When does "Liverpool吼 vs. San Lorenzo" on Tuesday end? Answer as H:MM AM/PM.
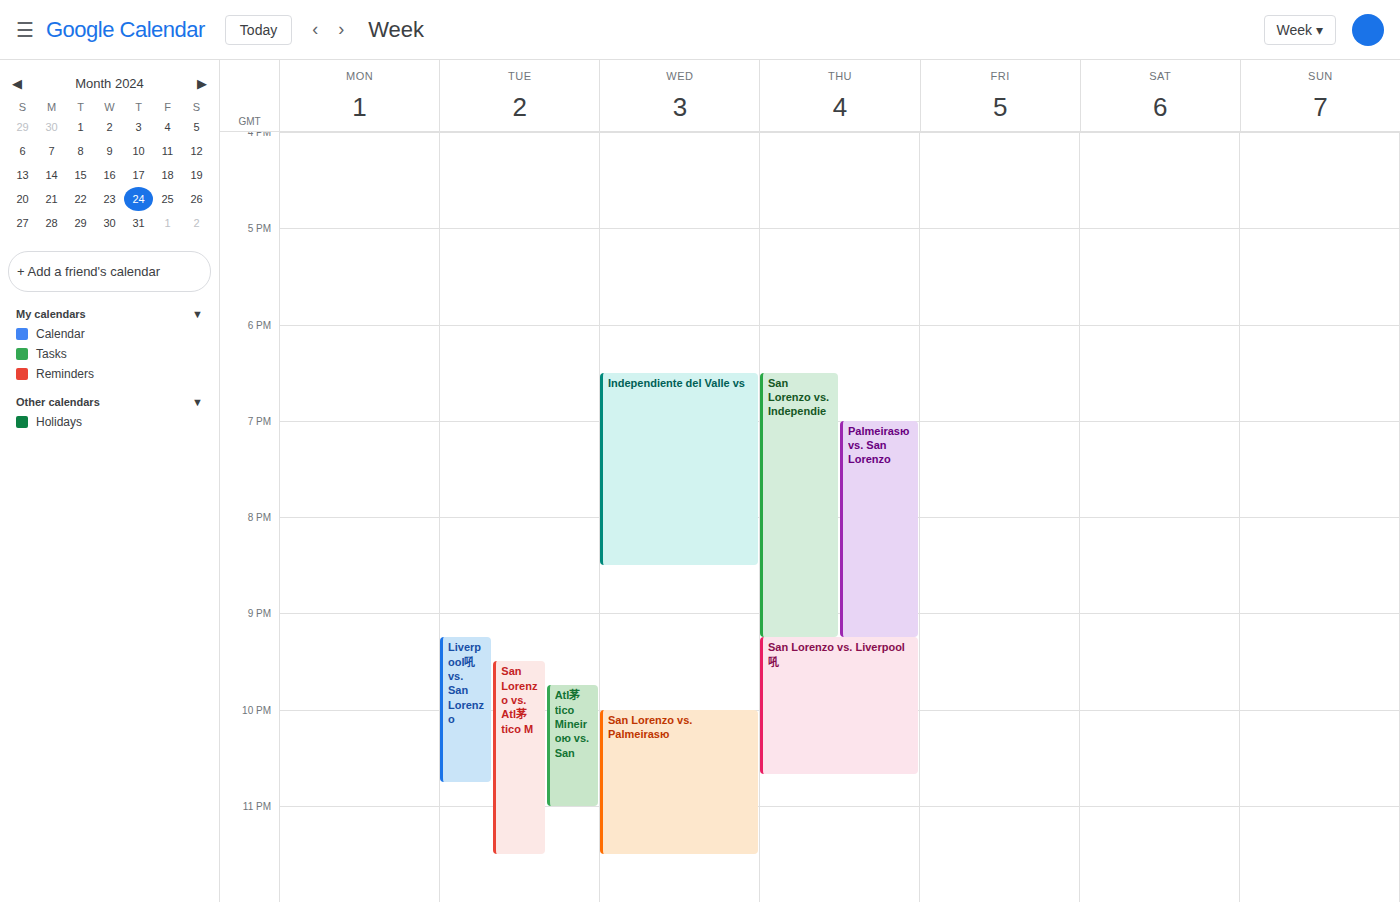
10:45 PM